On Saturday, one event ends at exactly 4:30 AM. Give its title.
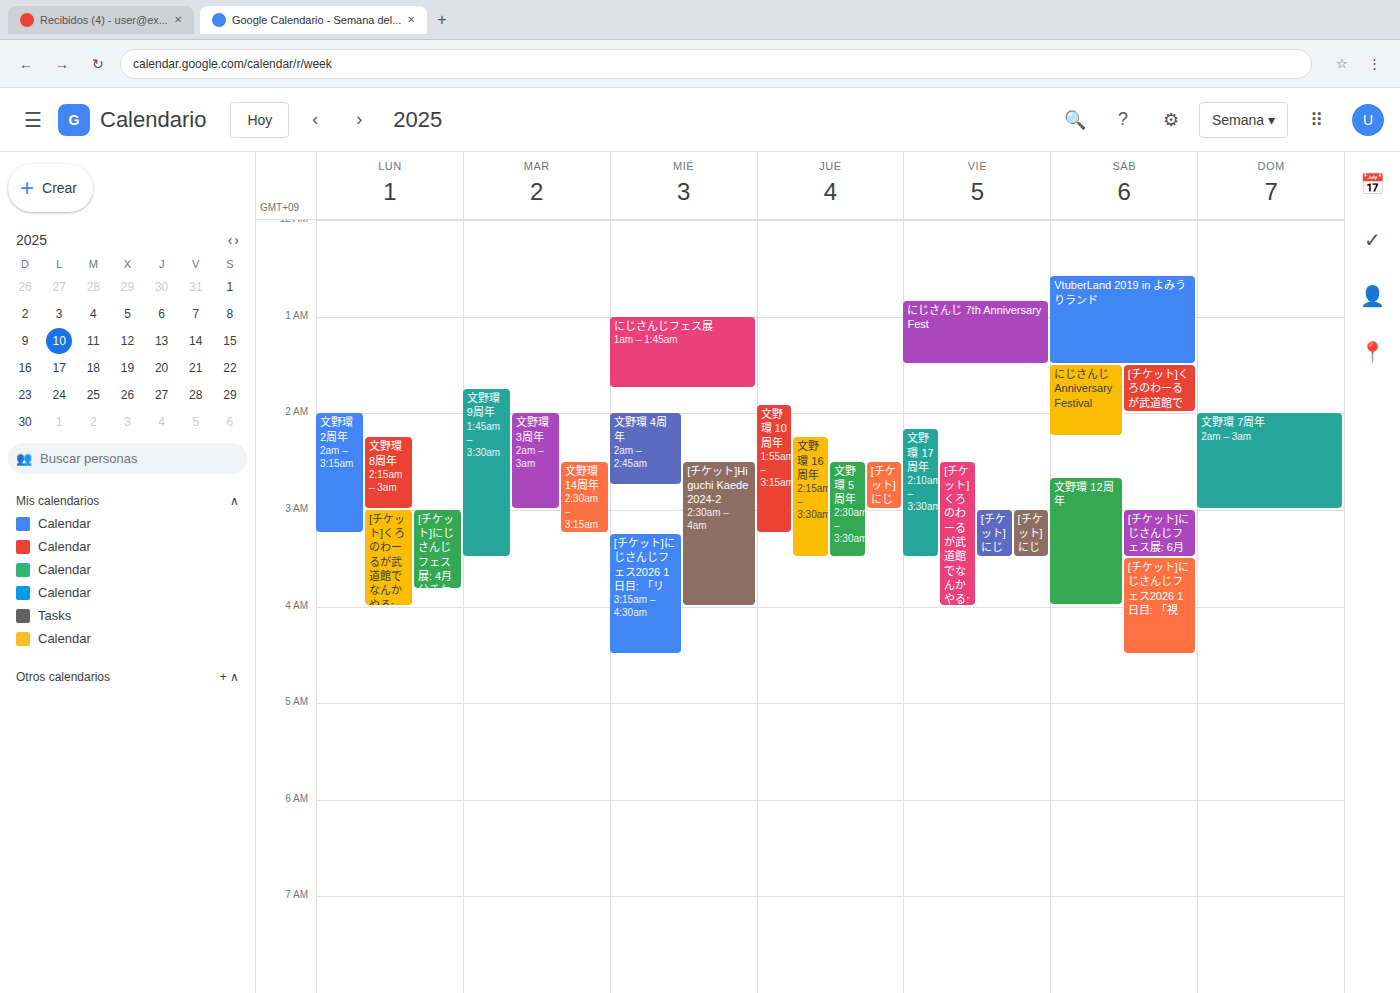
"[チケット]にじさんじフェス2026 1日目: 「視"